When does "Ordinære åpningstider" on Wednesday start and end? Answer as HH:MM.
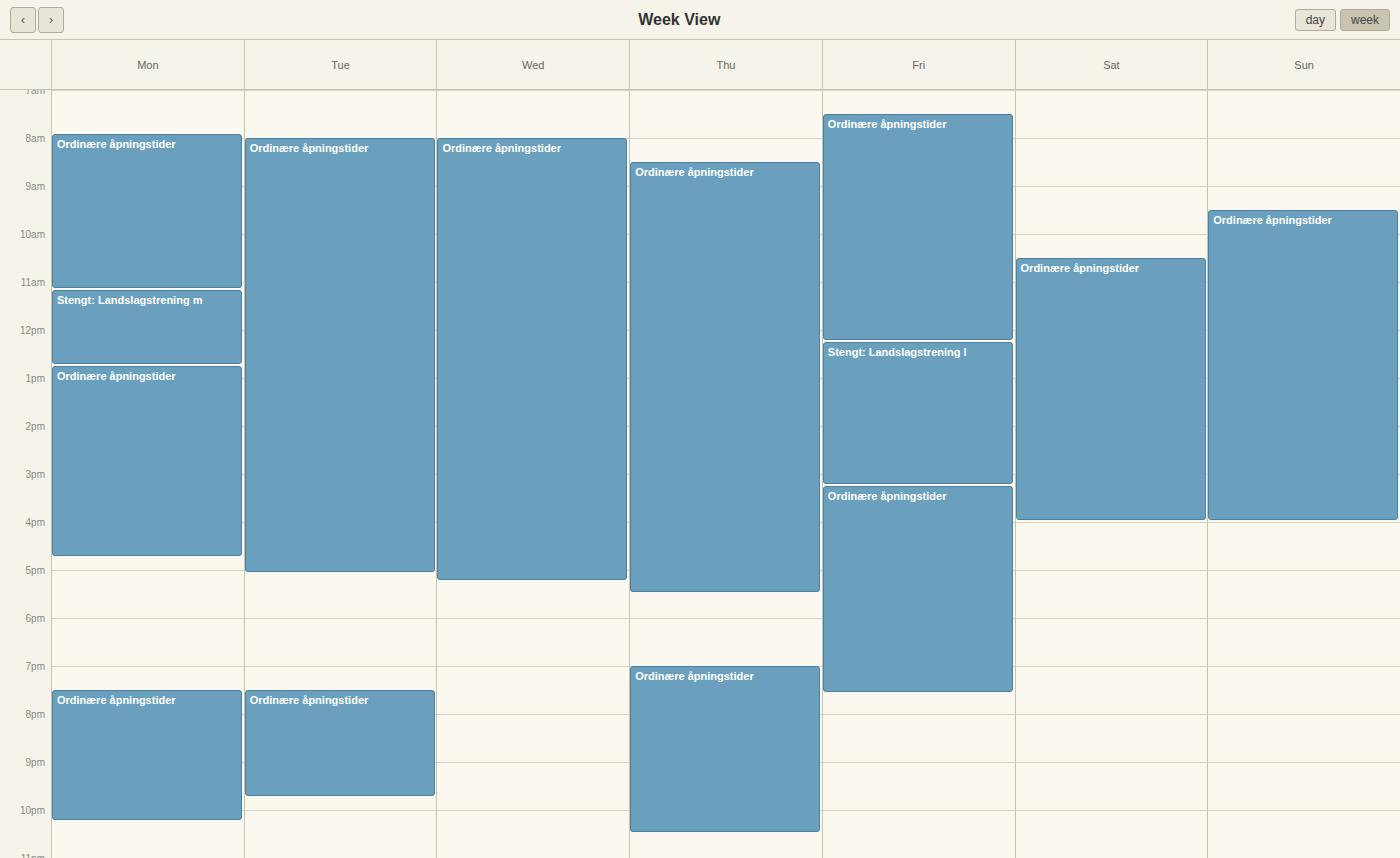
08:00 to 17:15